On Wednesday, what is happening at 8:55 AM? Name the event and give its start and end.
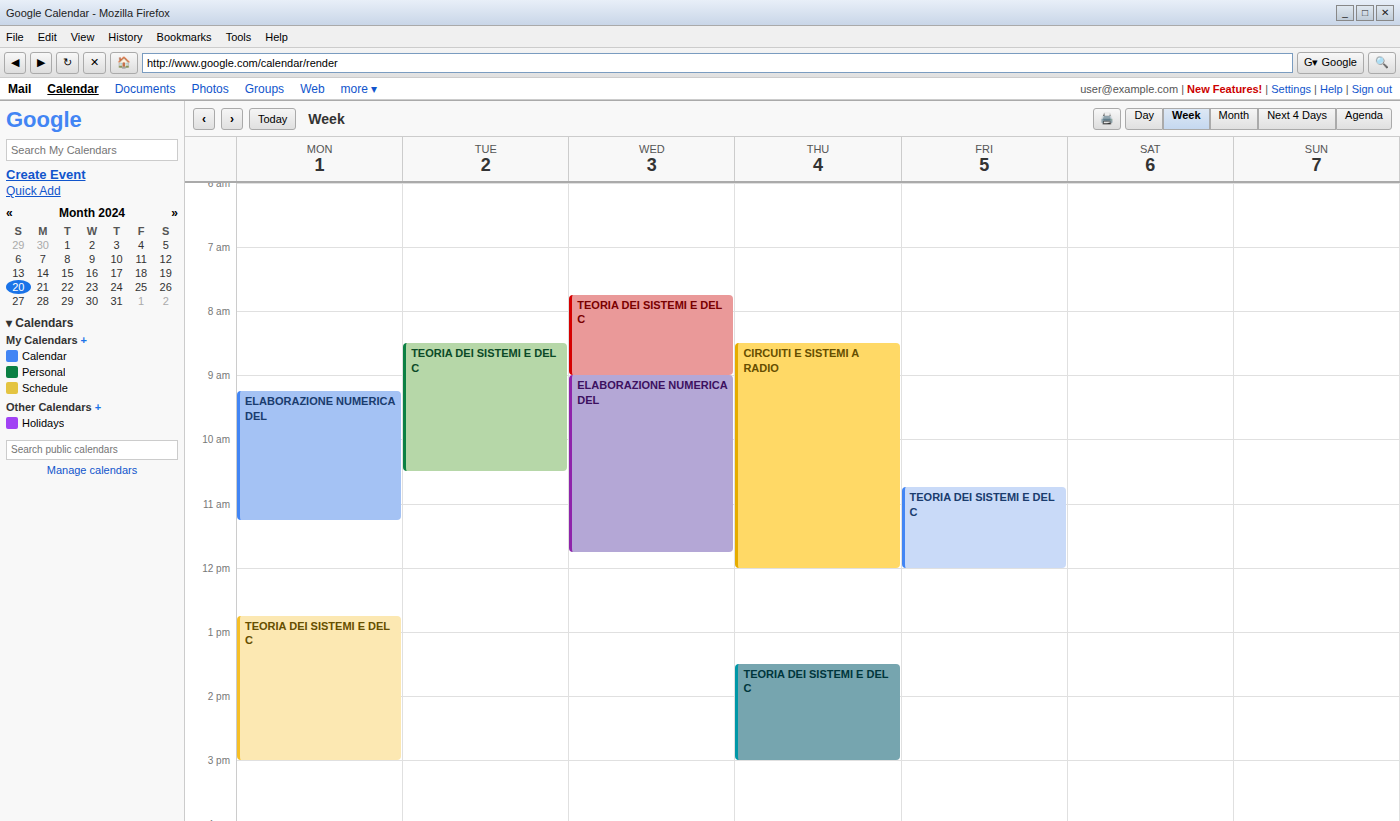
"TEORIA DEI SISTEMI E DEL C", 7:45 AM to 9:00 AM